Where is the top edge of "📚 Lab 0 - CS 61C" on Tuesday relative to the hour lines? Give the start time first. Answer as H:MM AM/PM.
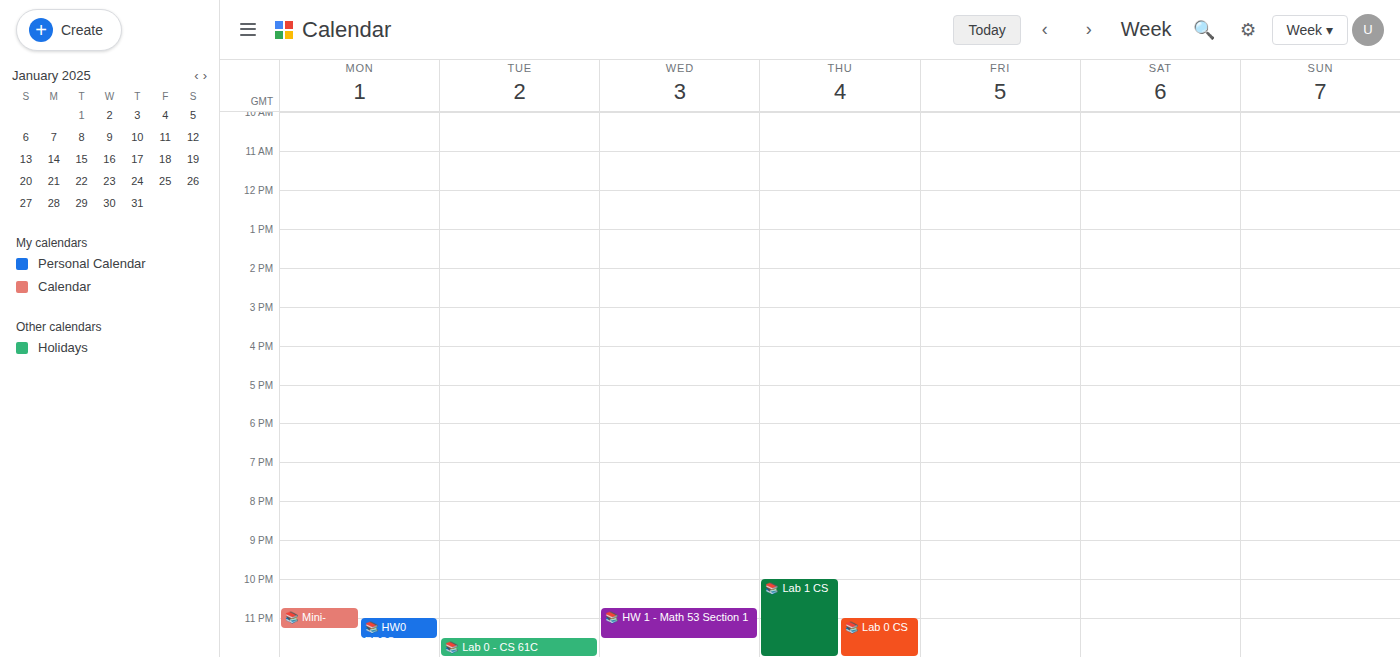
11:30 PM -- halfway between the 11 PM and 12 AM lines.